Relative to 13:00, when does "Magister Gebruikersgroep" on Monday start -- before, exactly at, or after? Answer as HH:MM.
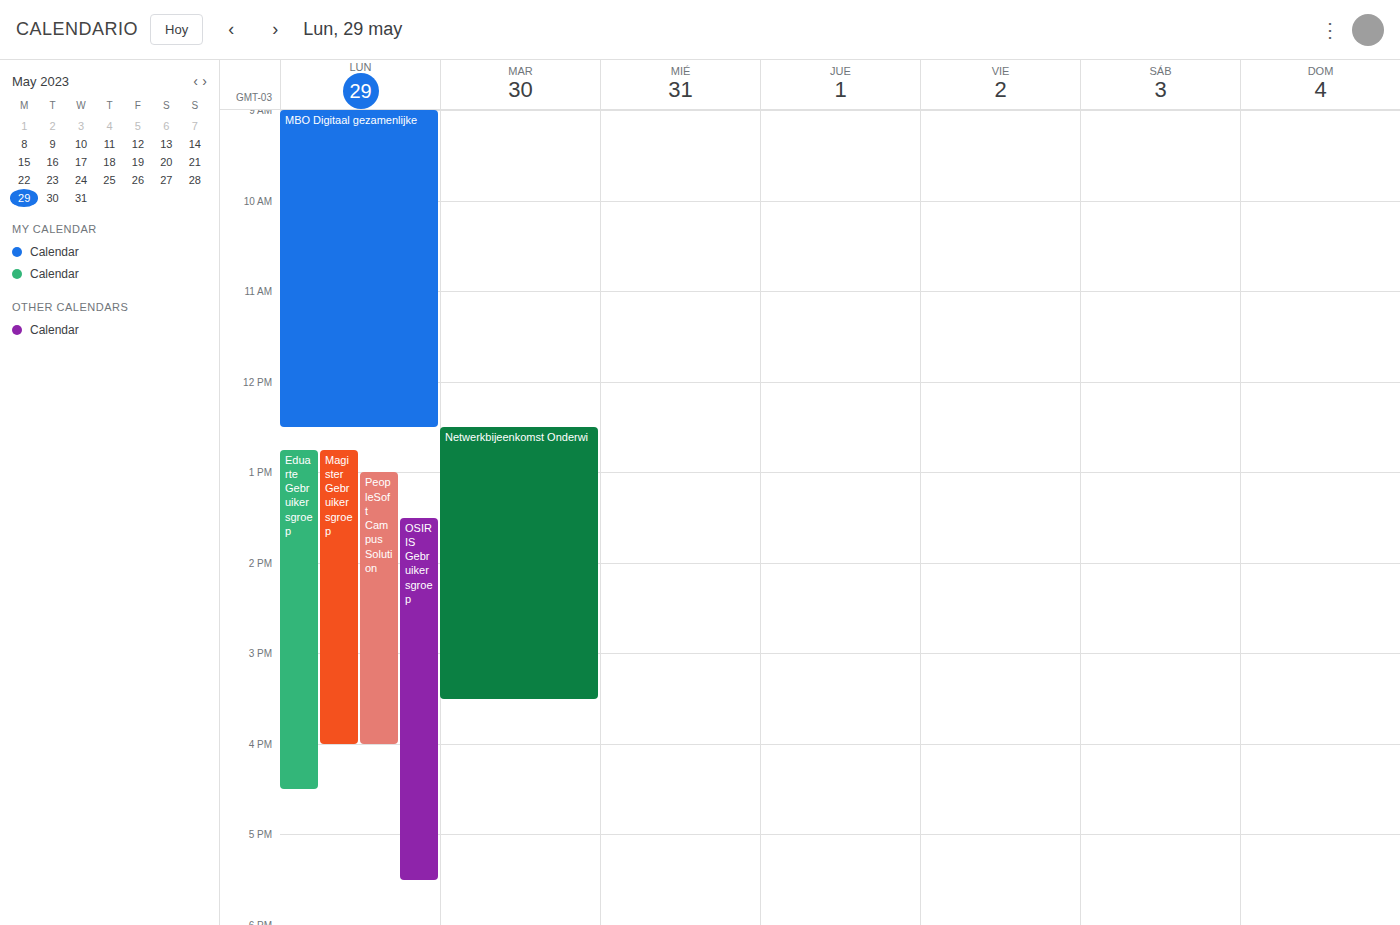
12:45 -- before 13:00, 15 minutes above the 13:00 line.